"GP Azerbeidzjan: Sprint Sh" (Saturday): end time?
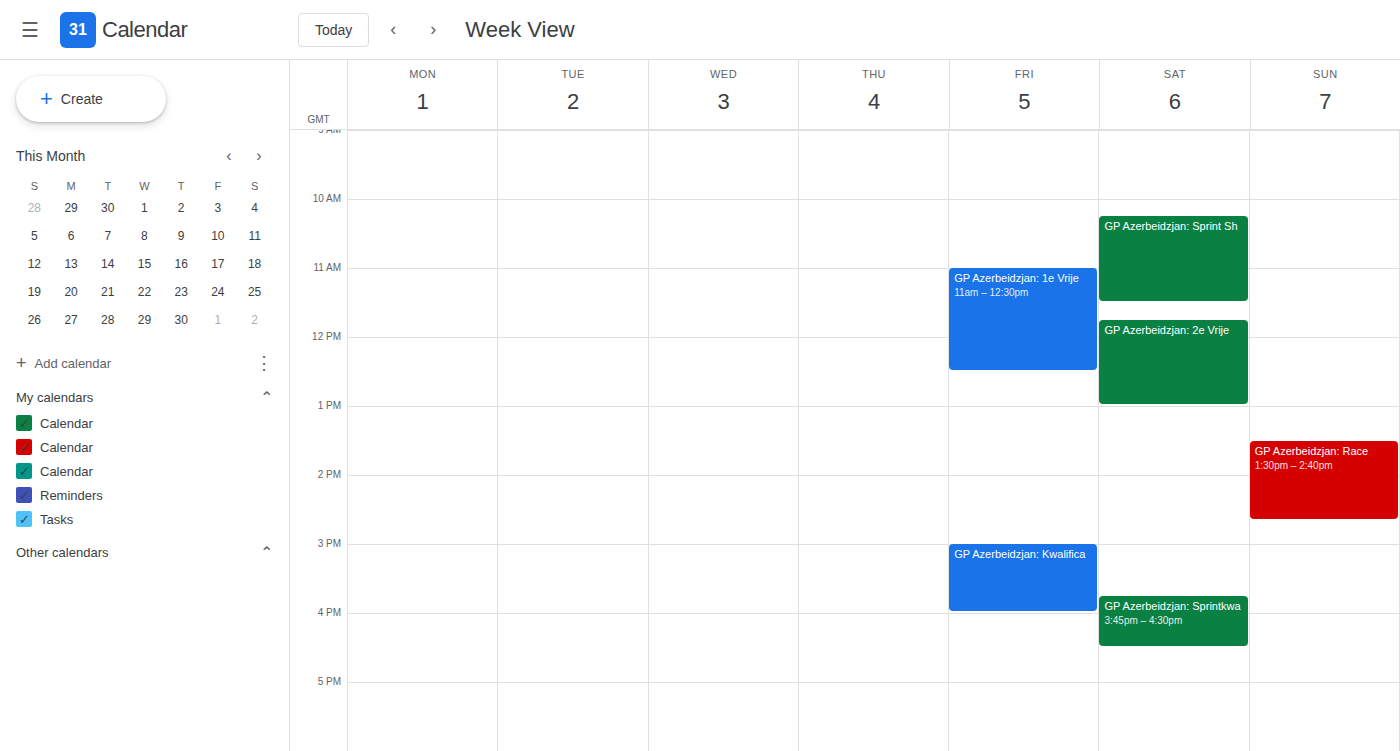
11:30 AM